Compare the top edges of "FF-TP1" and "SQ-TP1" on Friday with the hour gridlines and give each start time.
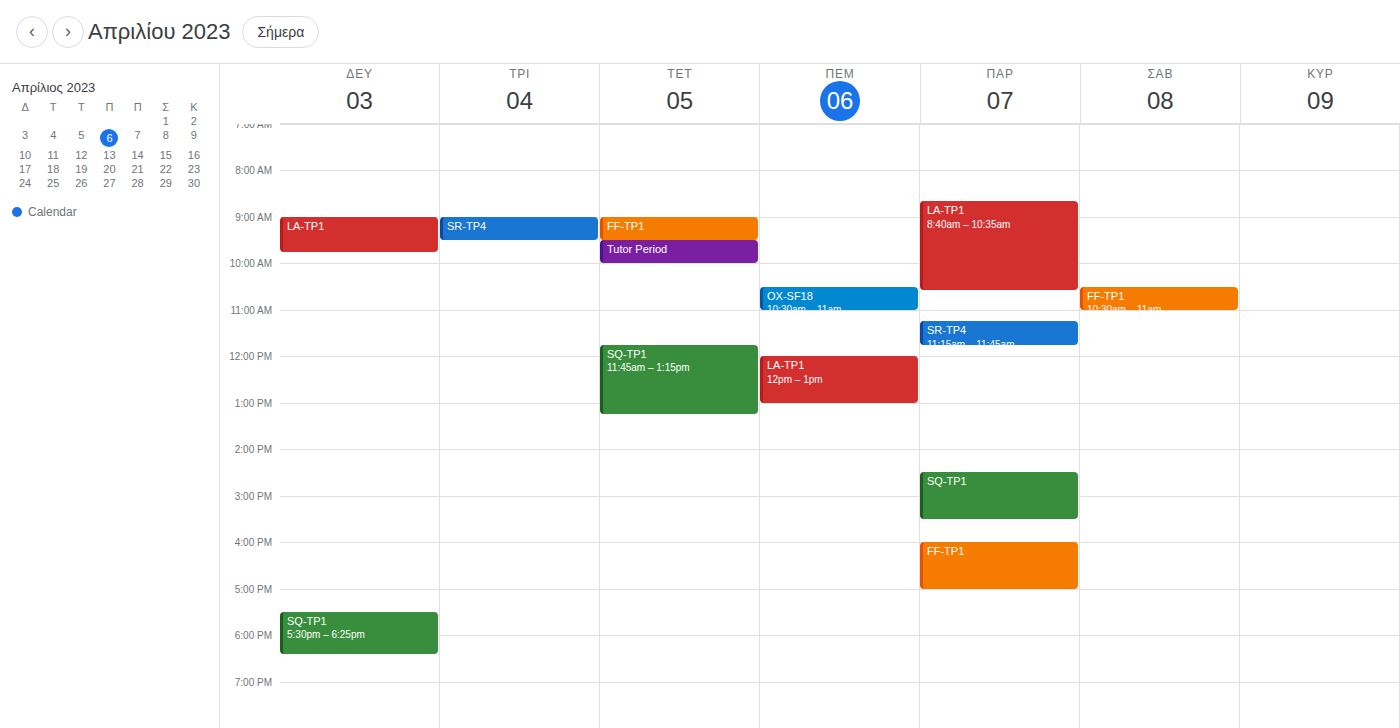
"FF-TP1": 4:00 PM, exactly on the 4 PM line. "SQ-TP1": 2:30 PM, halfway between the 2 PM and 3 PM lines.